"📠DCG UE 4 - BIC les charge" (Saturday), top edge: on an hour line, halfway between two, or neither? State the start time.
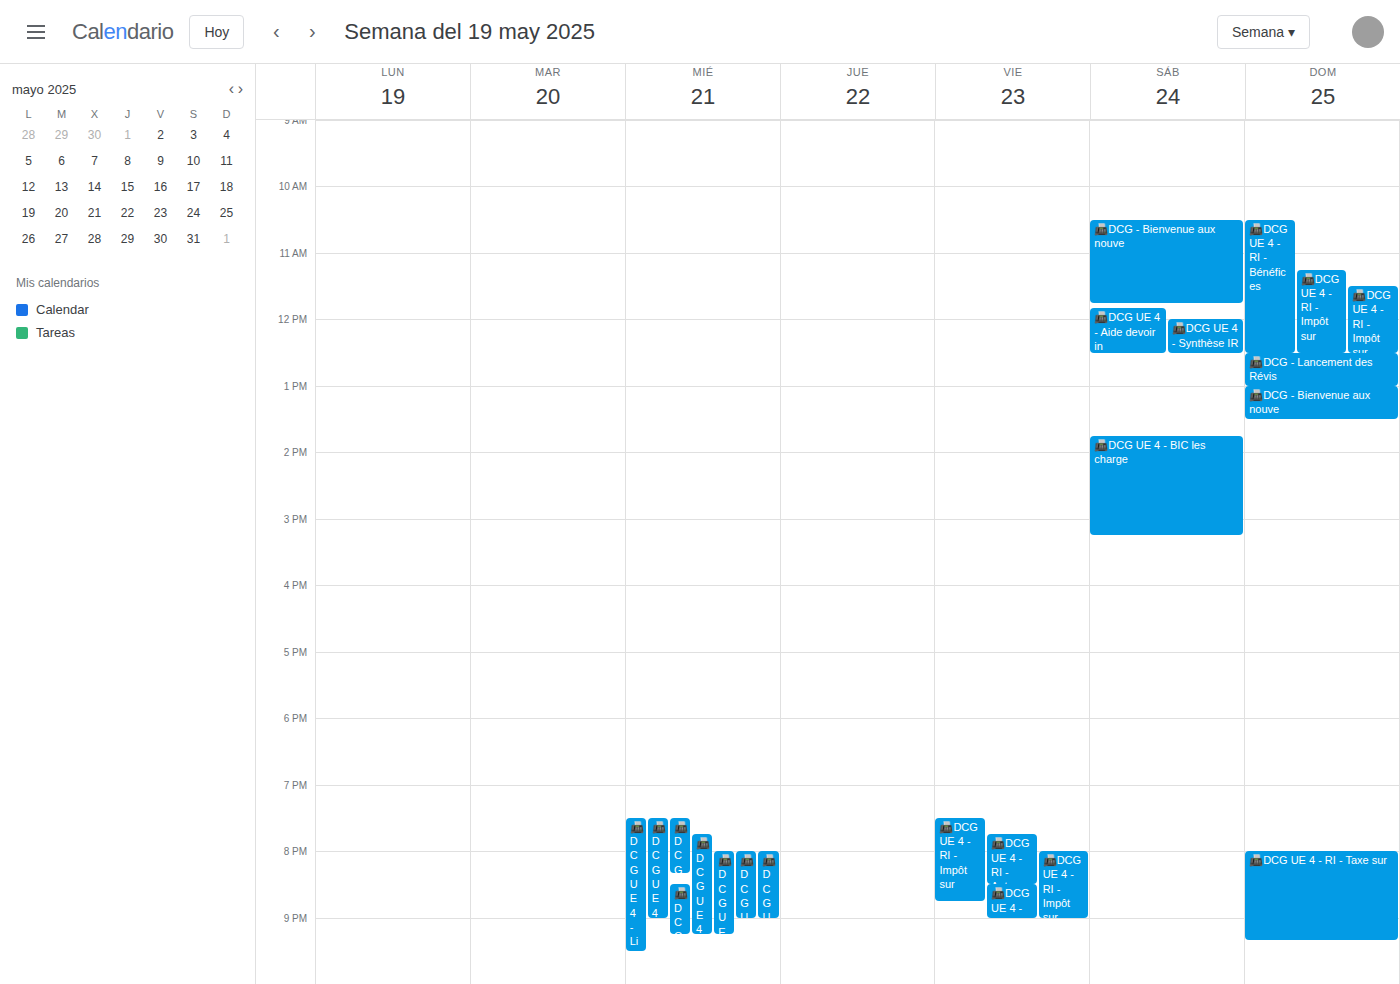
1:45 PM -- neither: three quarters of the way from the 1 PM line to the 2 PM line.